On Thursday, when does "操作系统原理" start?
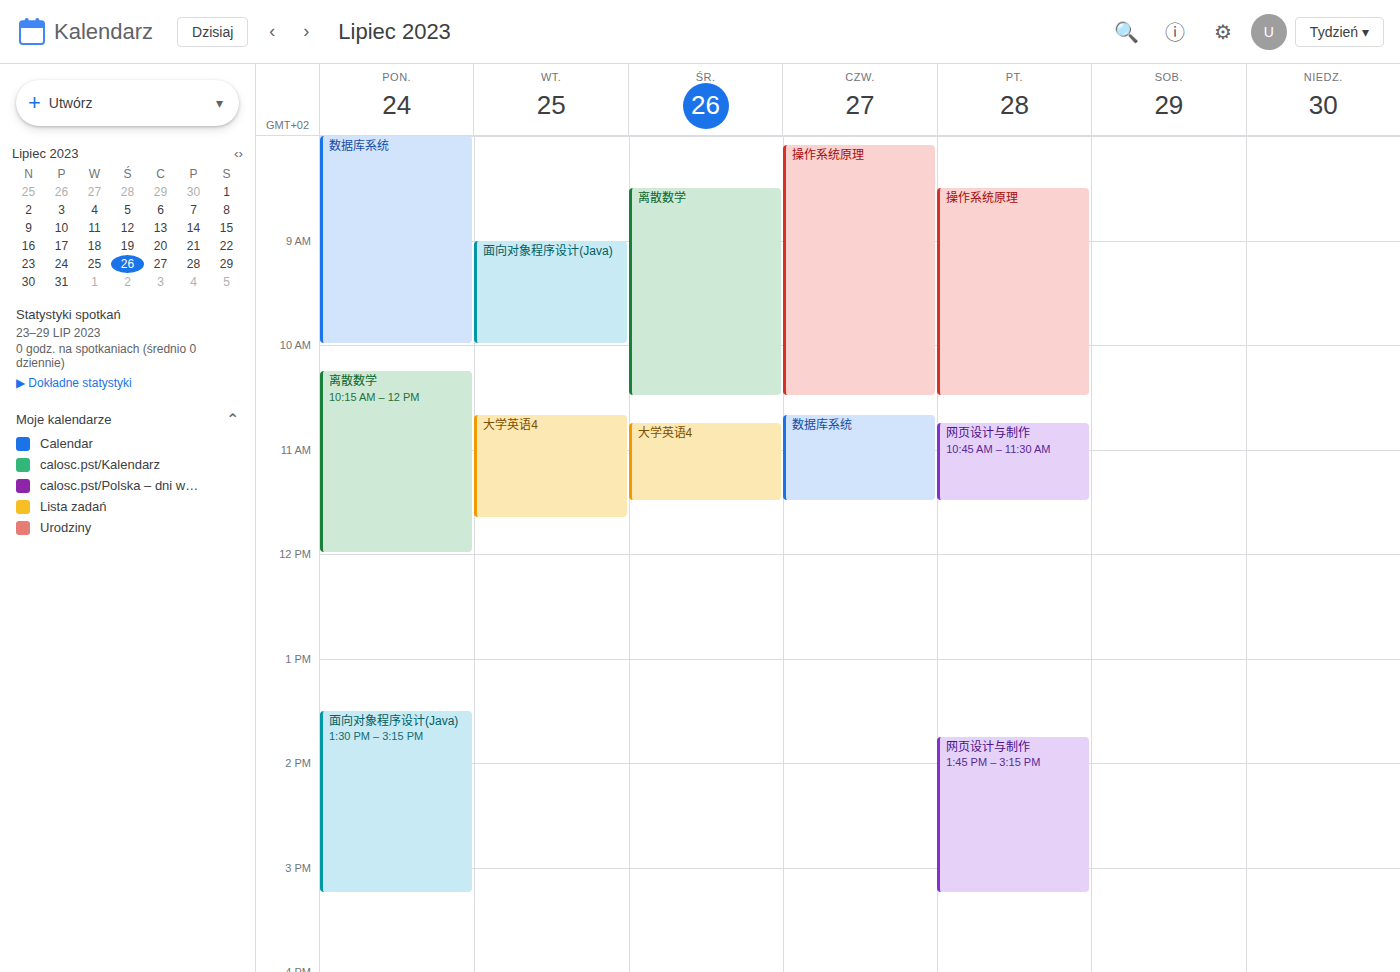
8:05 AM